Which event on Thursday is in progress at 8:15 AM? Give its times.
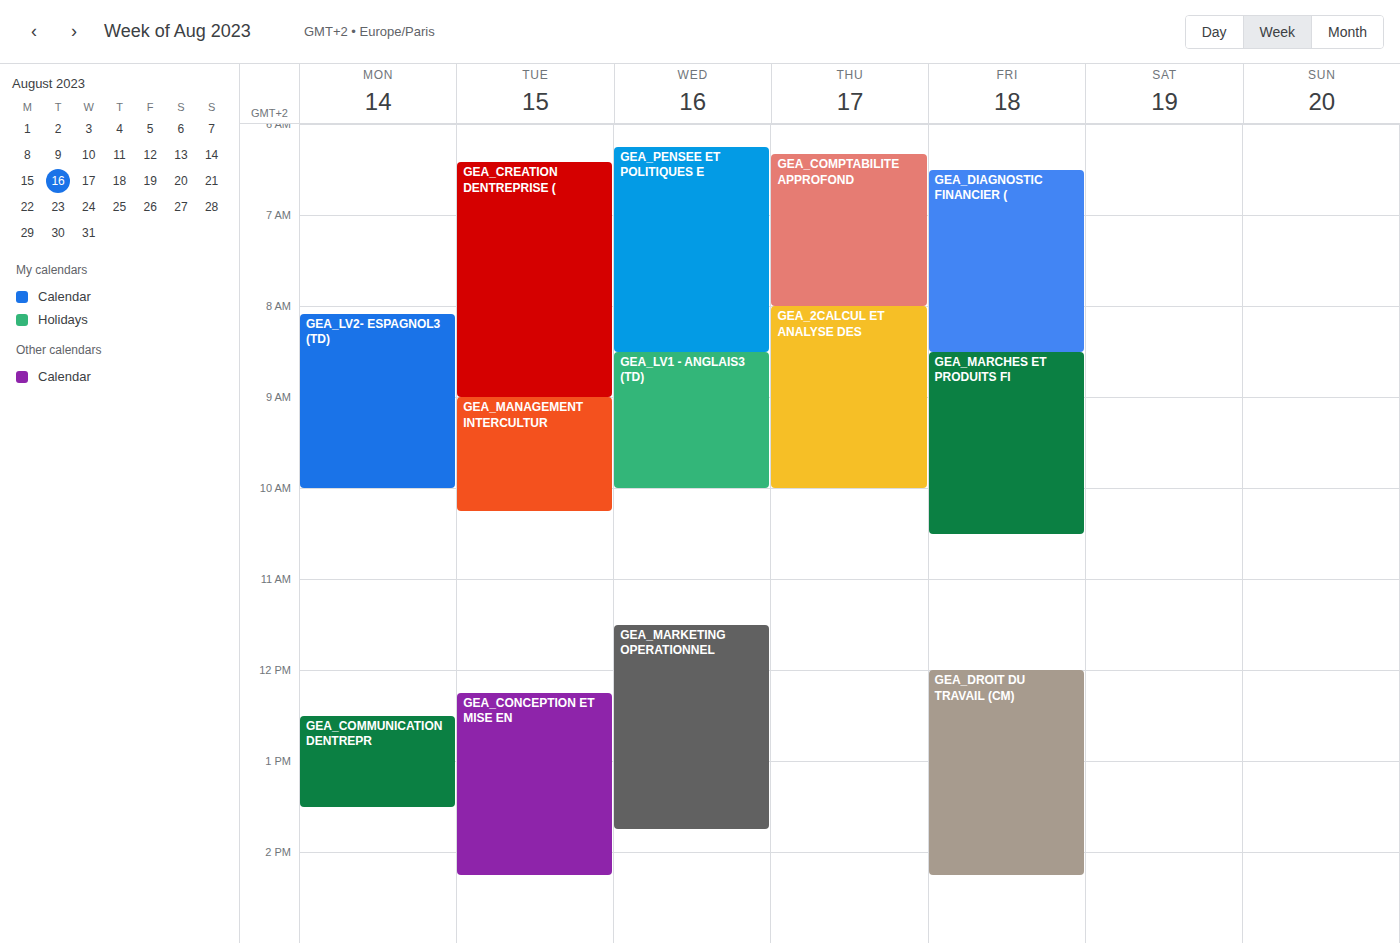
"GEA_2CALCUL ET ANALYSE DES", 8:00 AM to 10:00 AM